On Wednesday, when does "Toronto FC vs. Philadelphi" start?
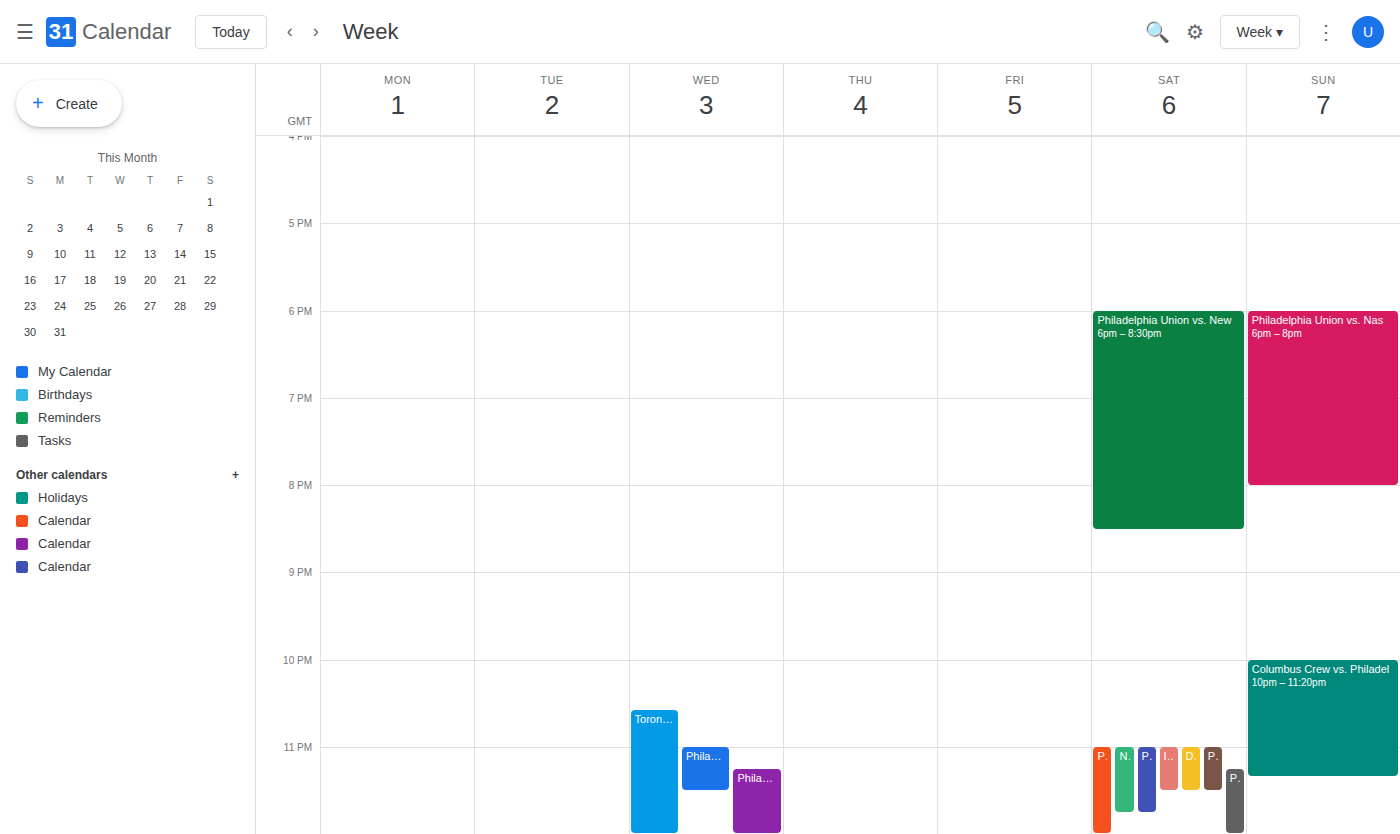
10:35 PM